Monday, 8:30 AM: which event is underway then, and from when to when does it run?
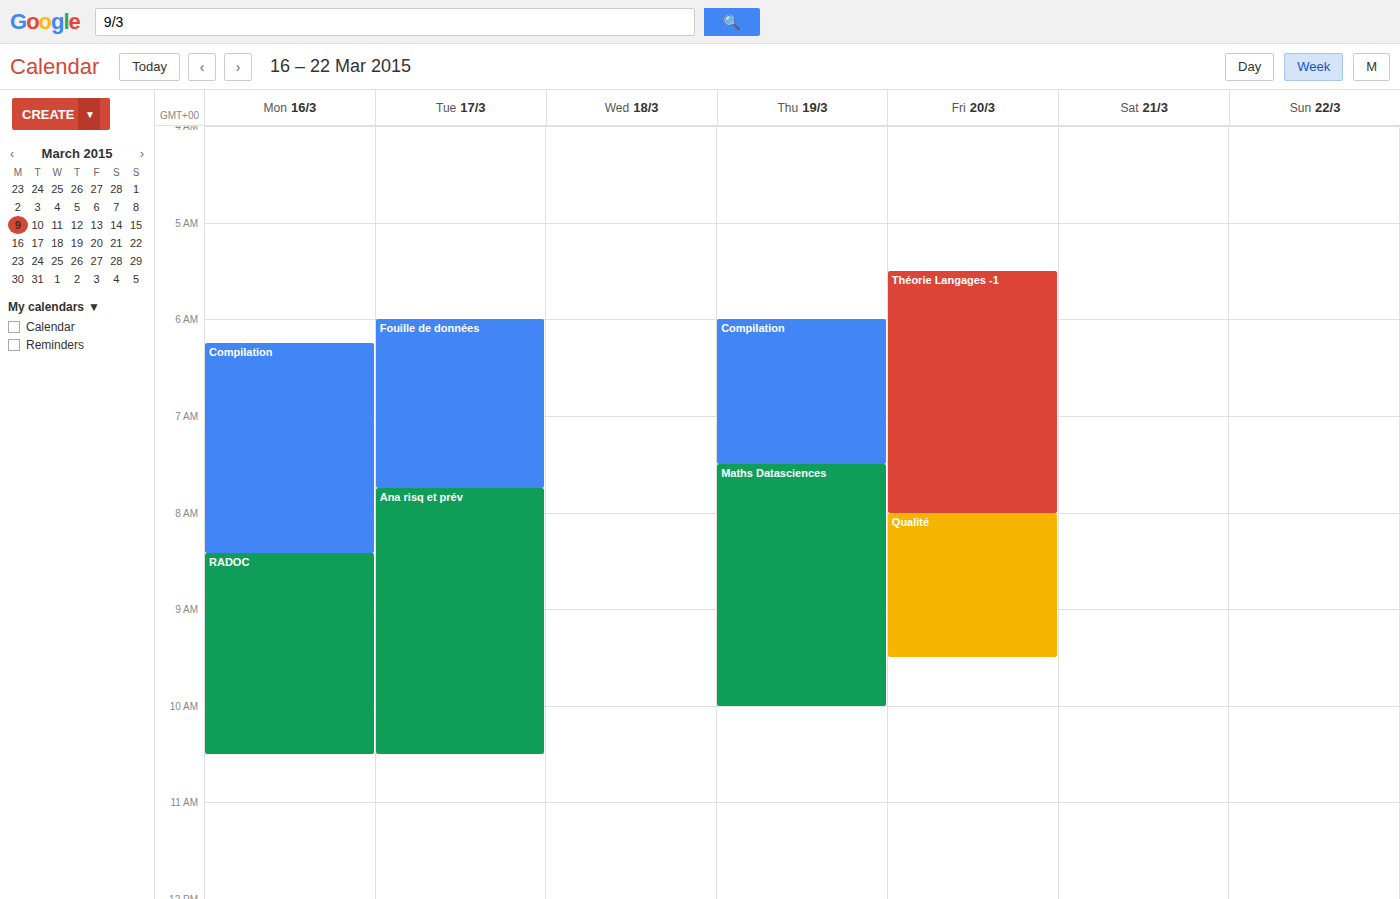
"RADOC", 8:25 AM to 10:30 AM